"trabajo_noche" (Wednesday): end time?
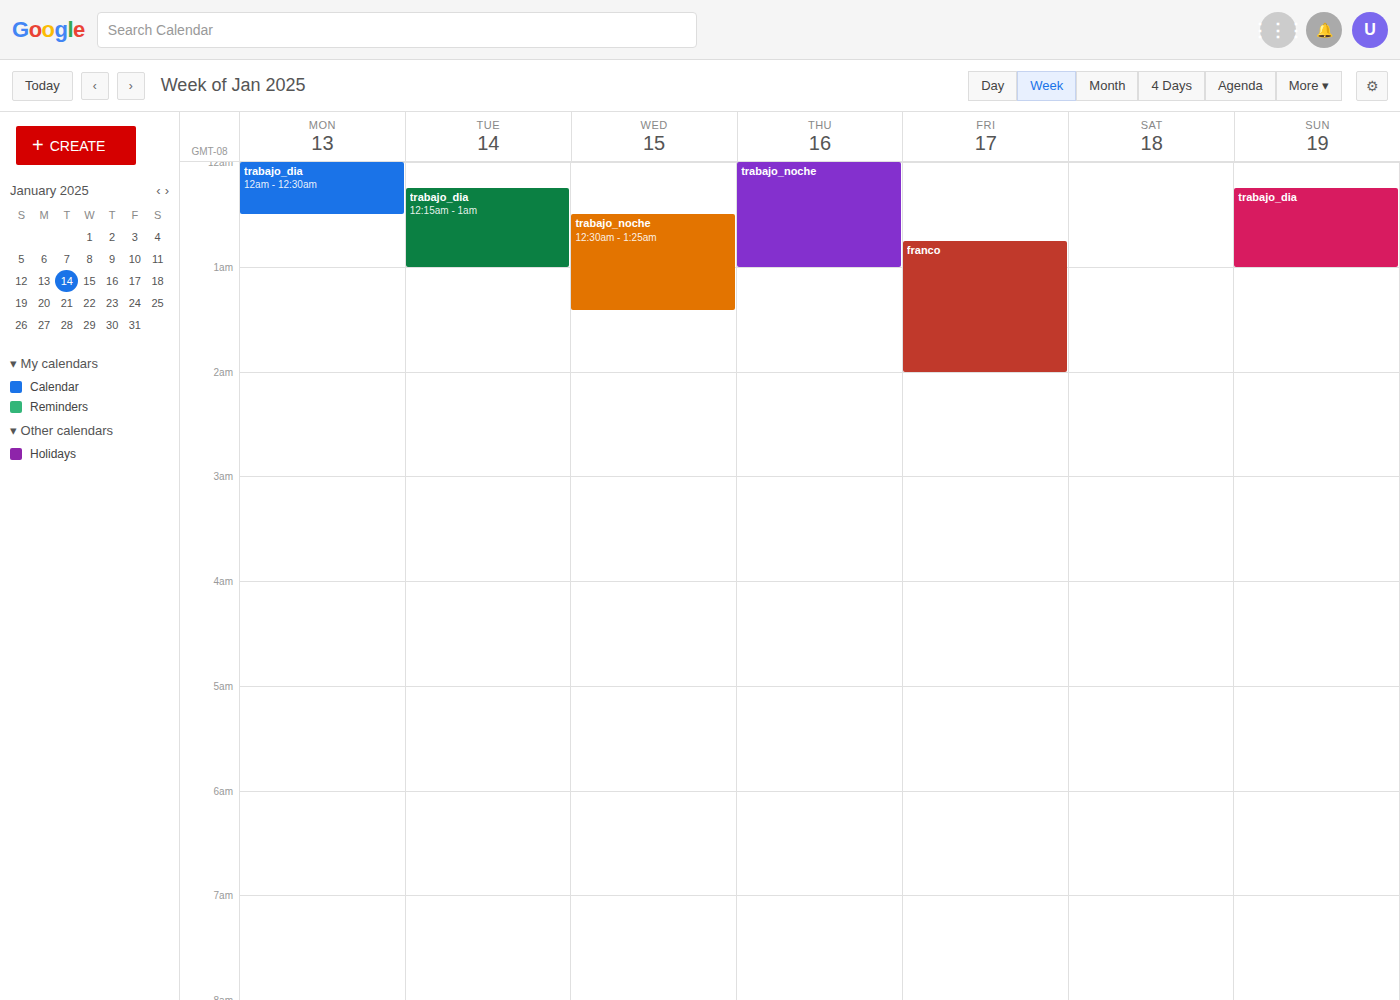
1:25 AM